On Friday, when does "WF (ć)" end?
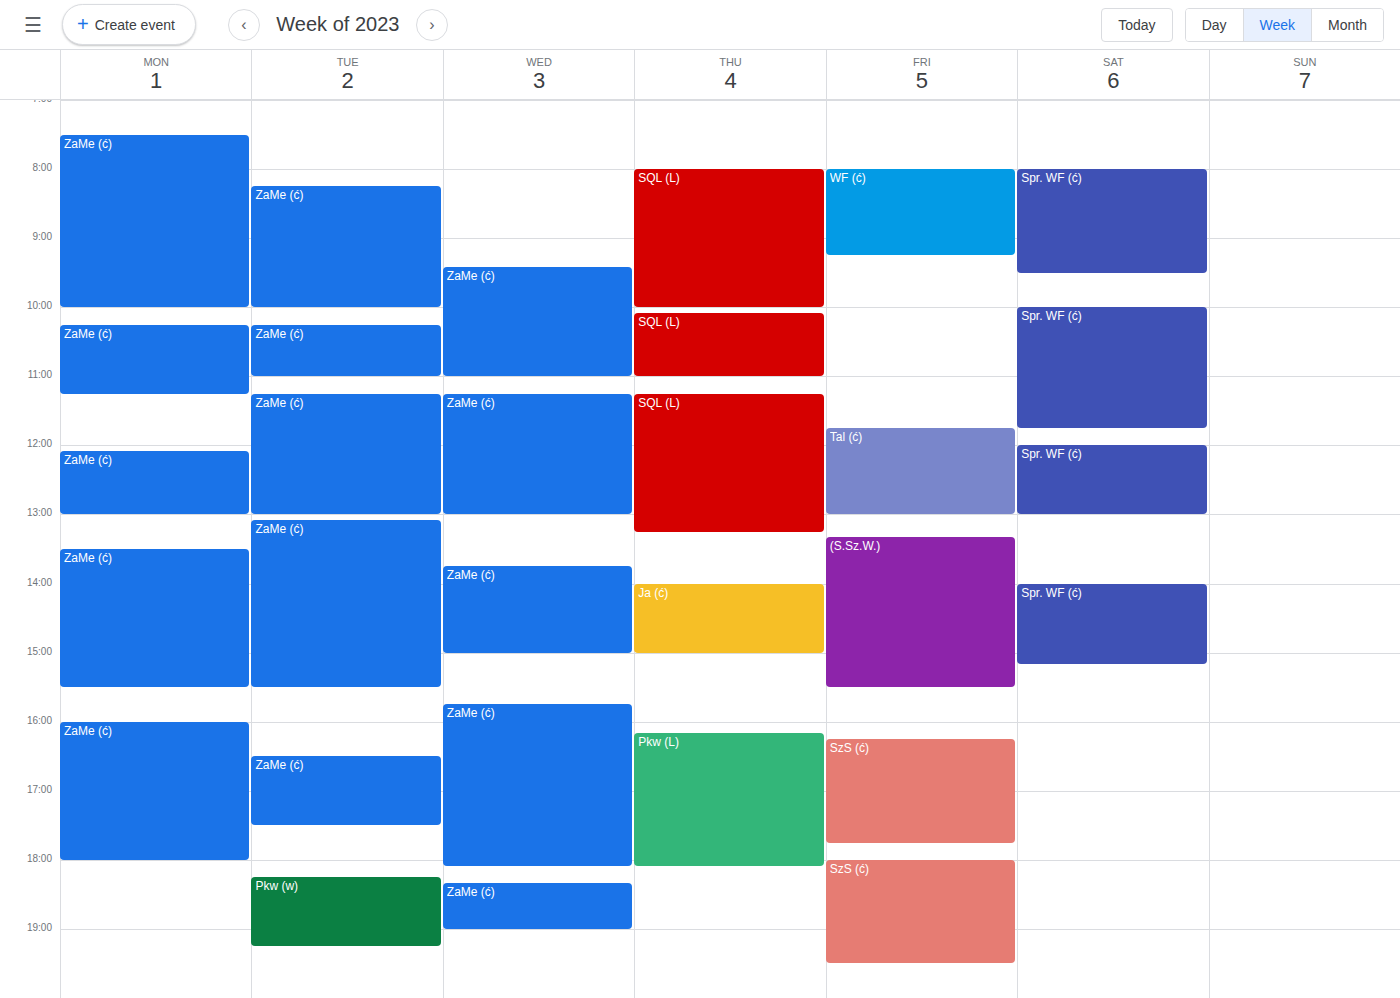
9:15 AM